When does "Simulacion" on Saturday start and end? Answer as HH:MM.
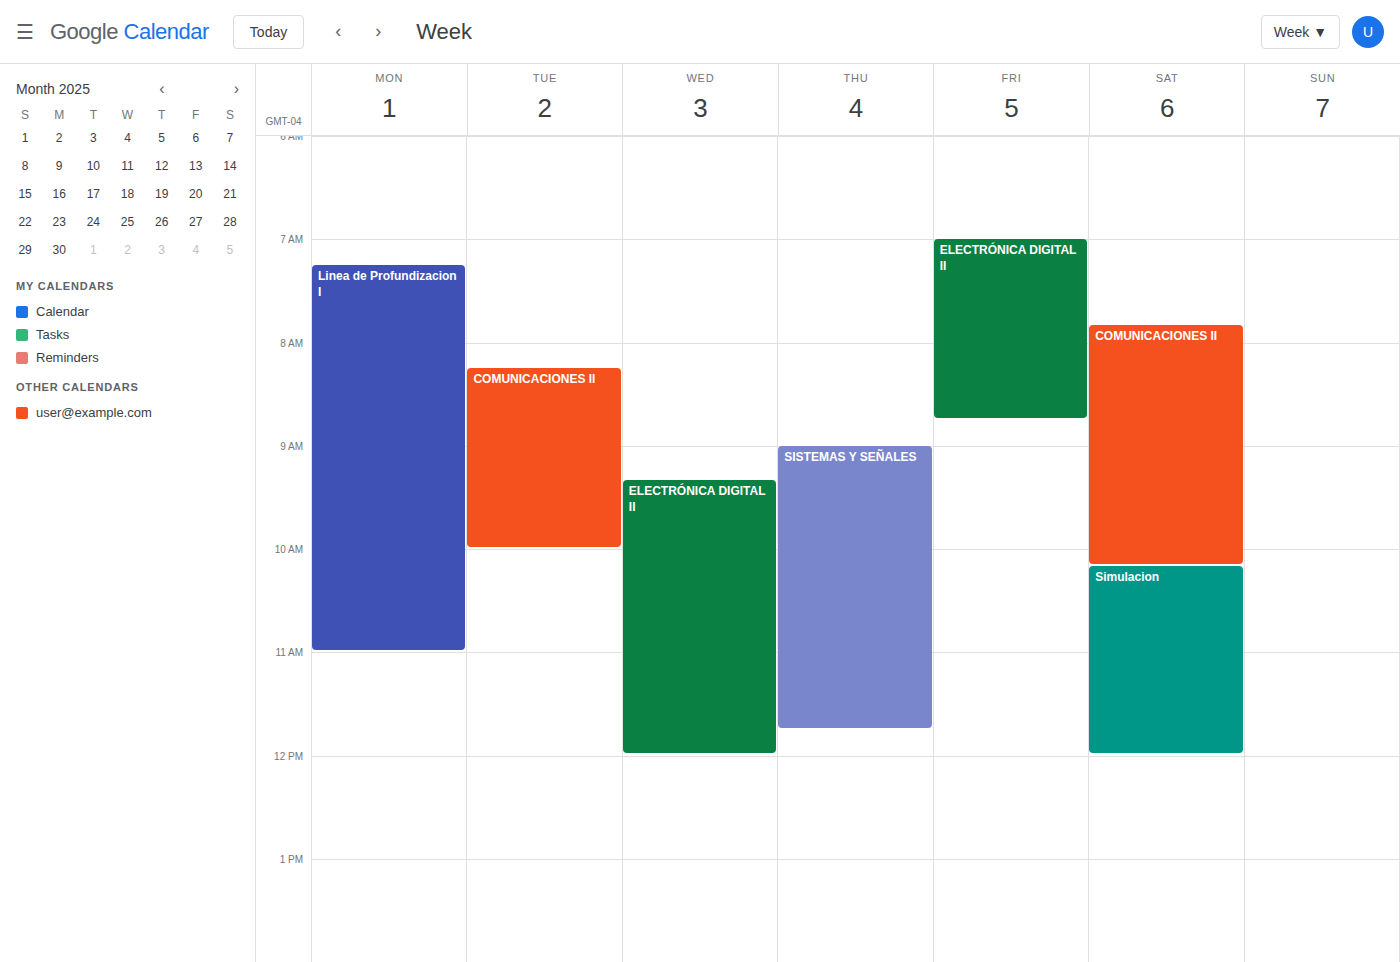
10:10 to 12:00